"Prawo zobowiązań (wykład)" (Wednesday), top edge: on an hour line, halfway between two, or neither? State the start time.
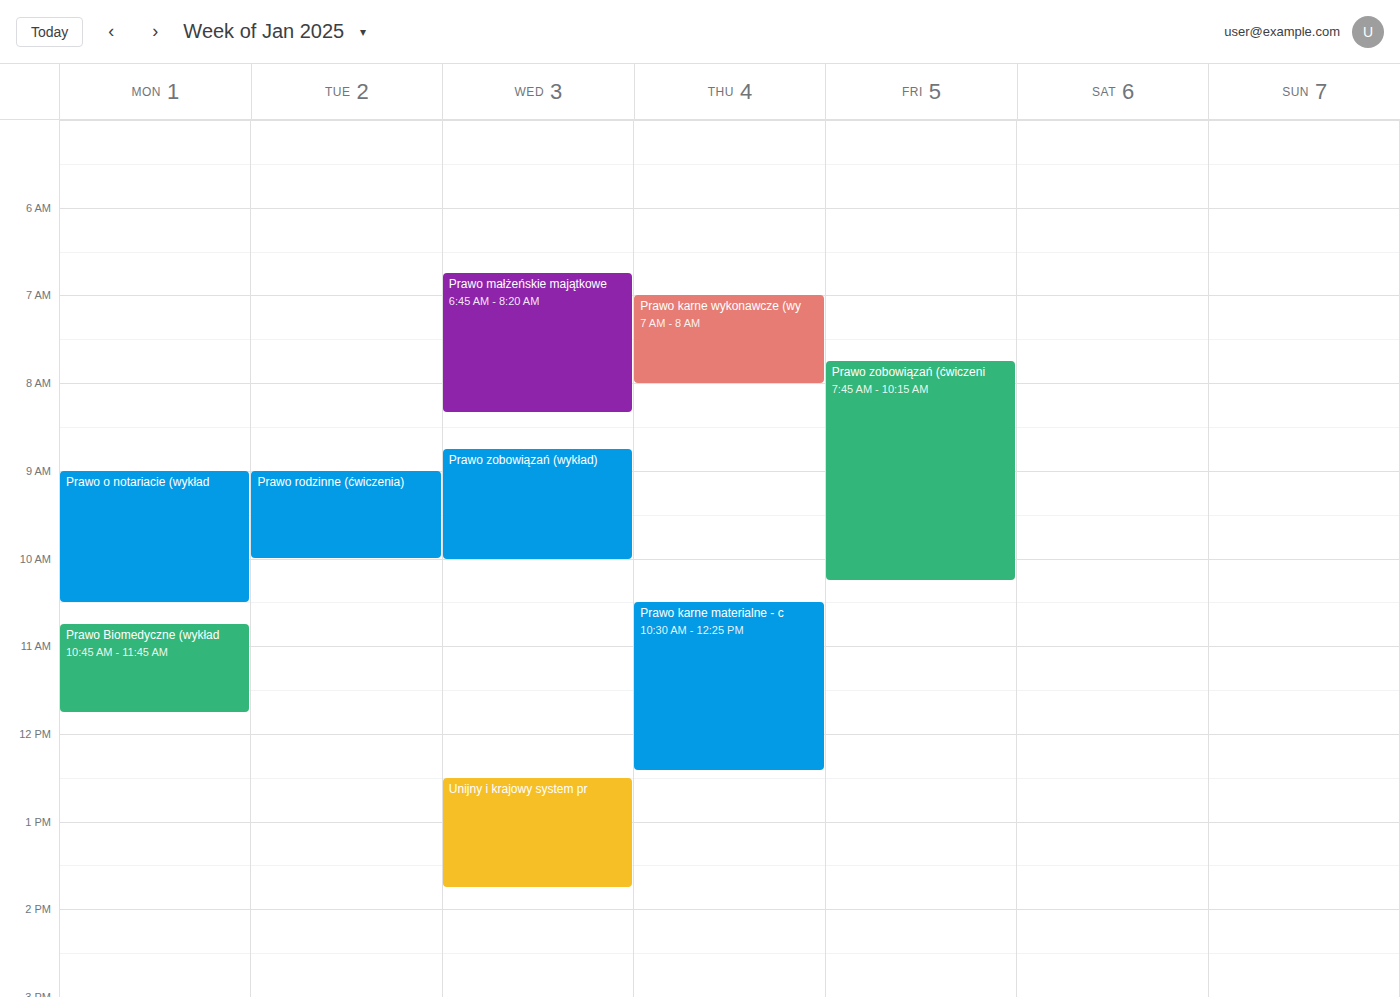
8:45 AM -- neither: three quarters of the way from the 8 AM line to the 9 AM line.